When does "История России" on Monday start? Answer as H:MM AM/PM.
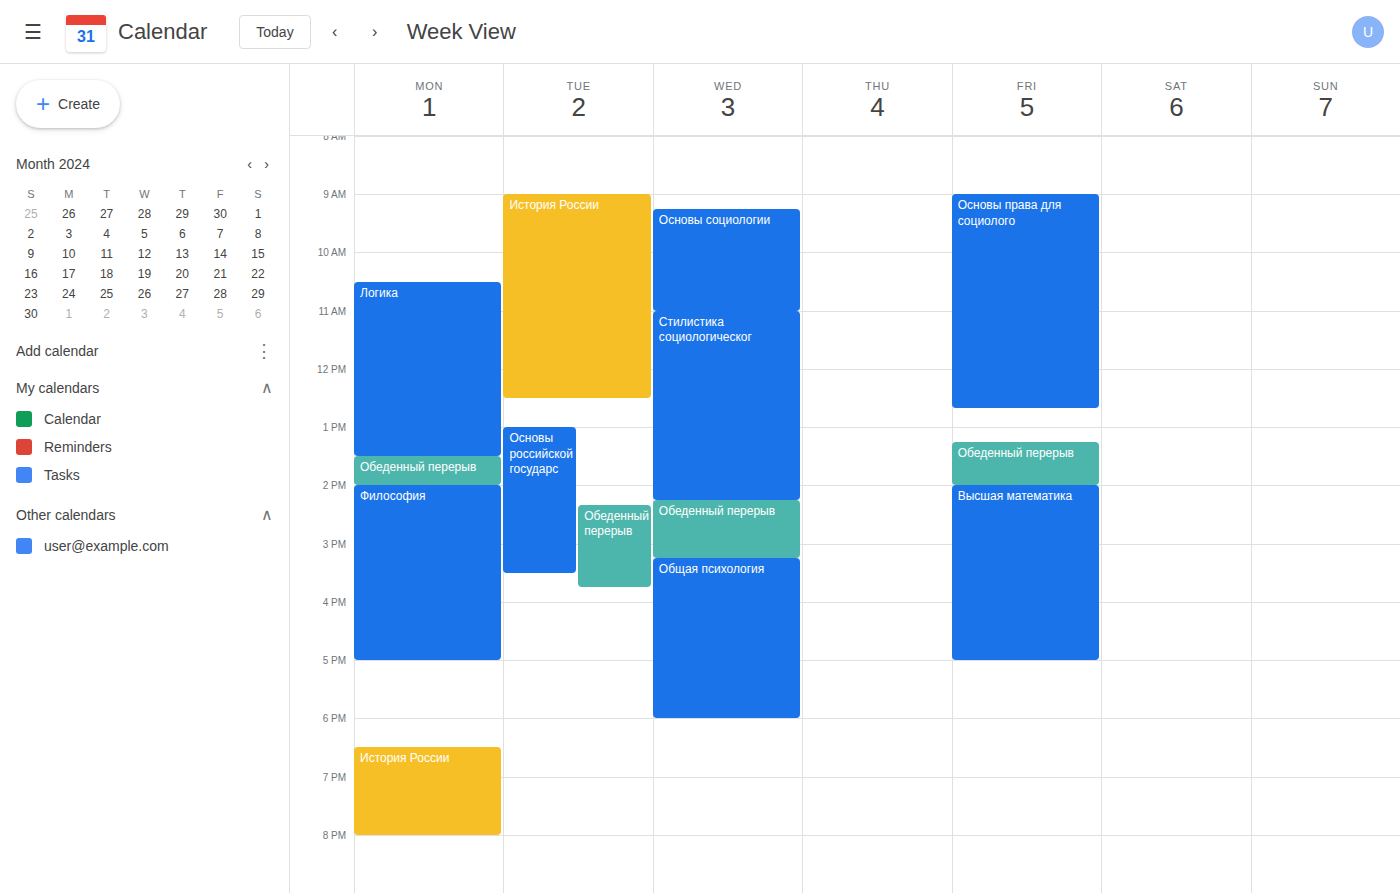
6:30 PM